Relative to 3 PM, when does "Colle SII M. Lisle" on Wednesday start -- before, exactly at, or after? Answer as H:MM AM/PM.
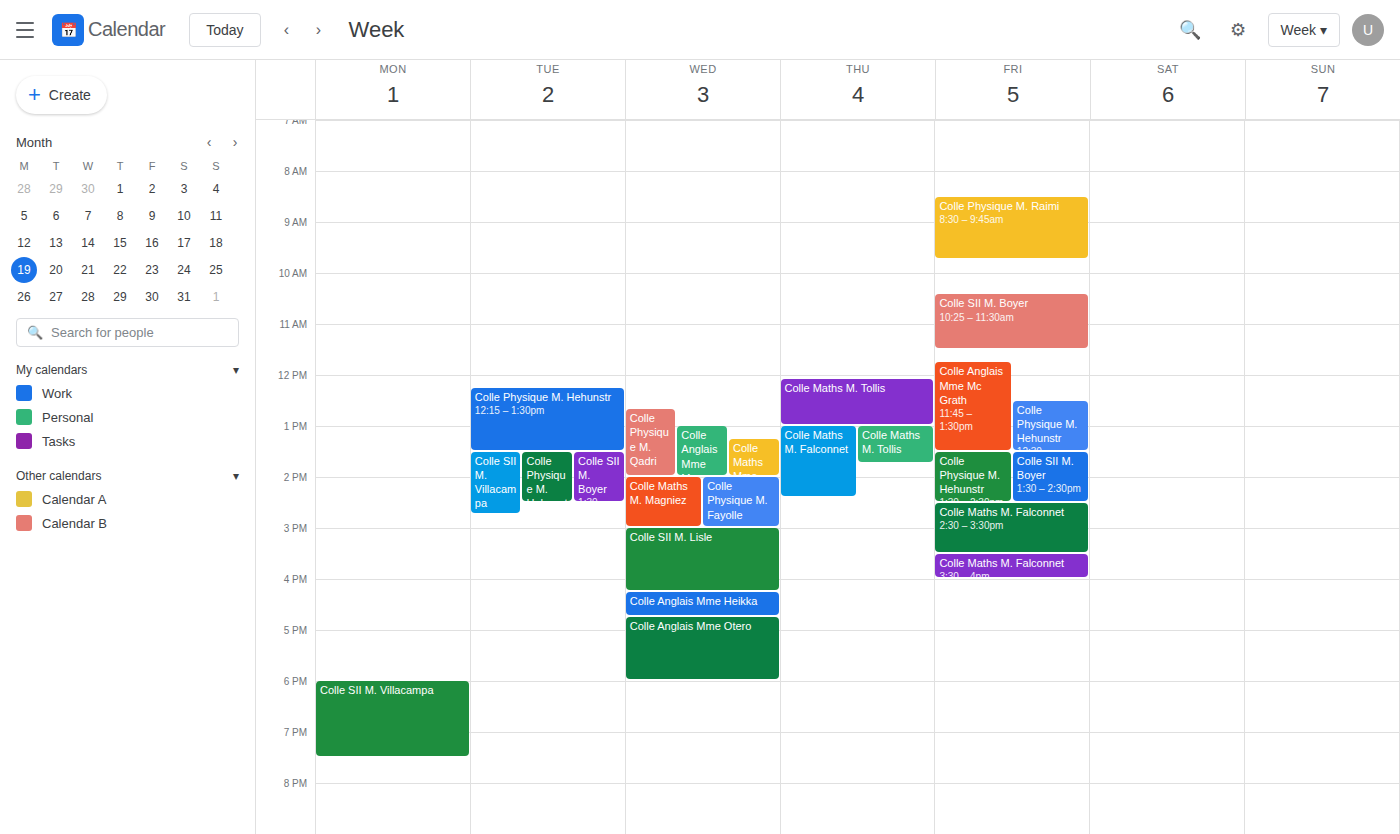
3:00 PM -- exactly at 3 PM, on the 3 PM line.